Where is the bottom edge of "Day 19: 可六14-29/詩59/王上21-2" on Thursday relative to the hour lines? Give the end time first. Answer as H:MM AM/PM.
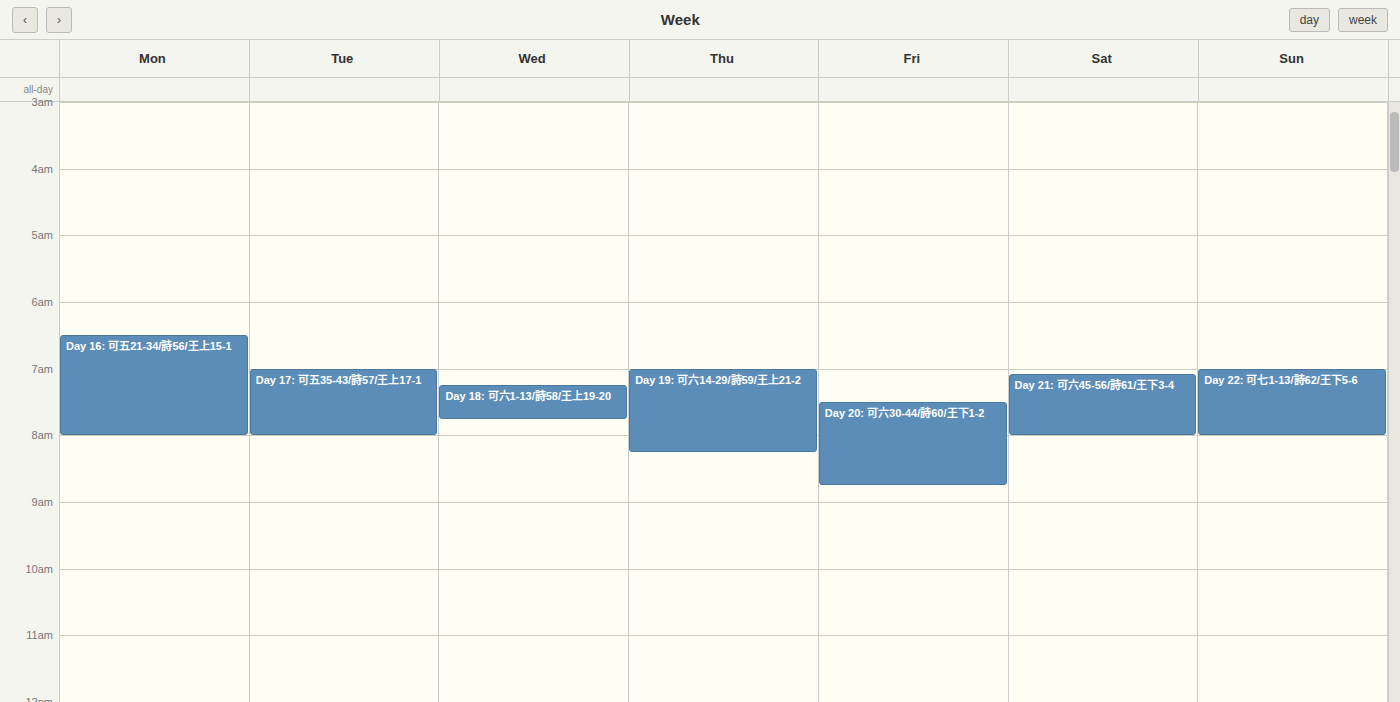
8:15 AM -- neither: a quarter of the way from the 8 AM line to the 9 AM line.